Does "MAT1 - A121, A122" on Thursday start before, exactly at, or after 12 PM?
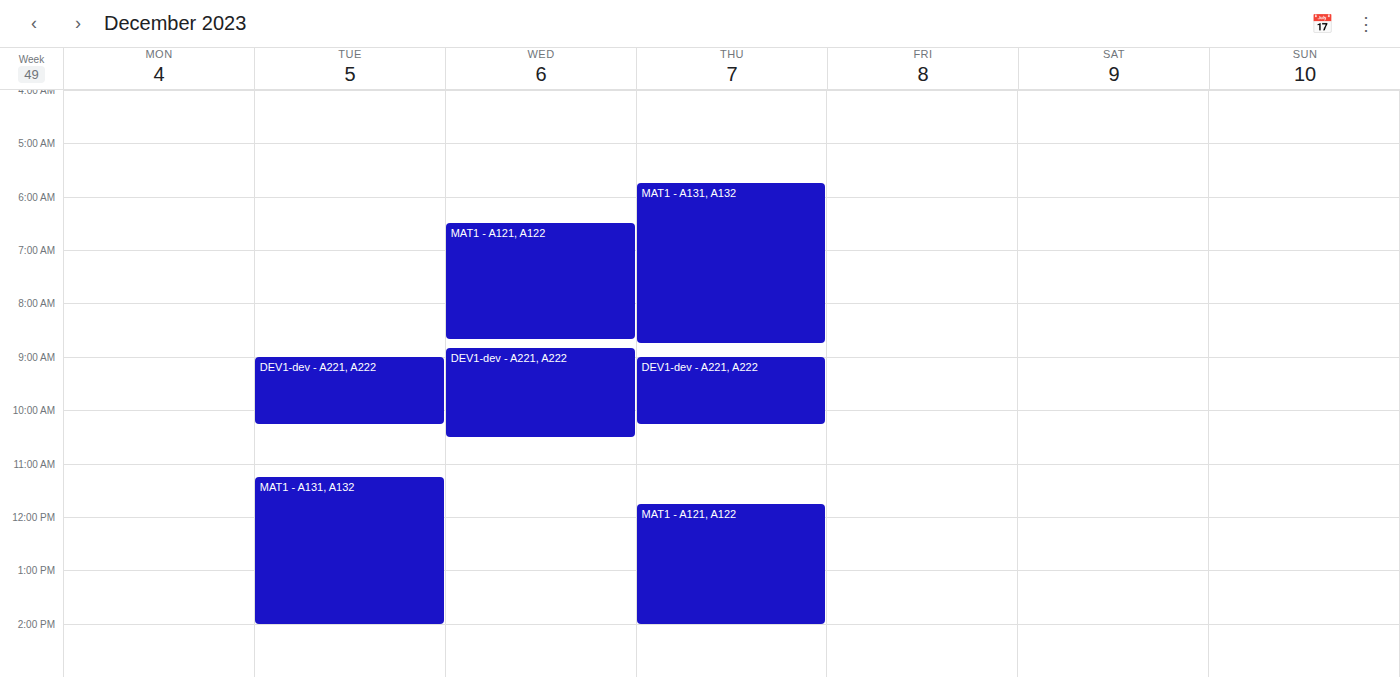
11:45 AM -- before 12 PM, 15 minutes above the 12 PM line.